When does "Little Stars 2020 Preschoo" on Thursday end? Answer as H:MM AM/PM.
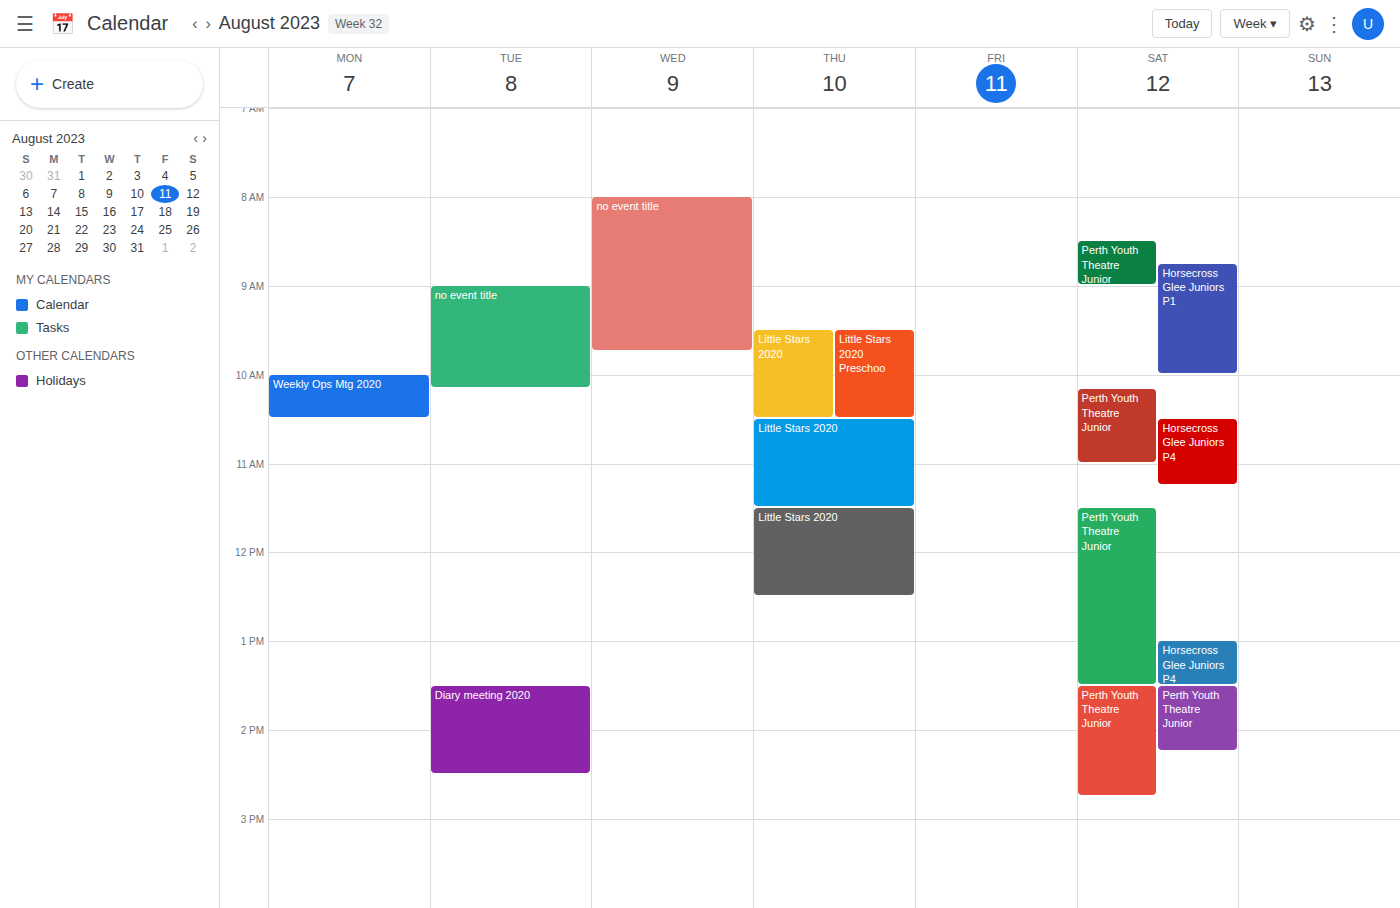
10:30 AM